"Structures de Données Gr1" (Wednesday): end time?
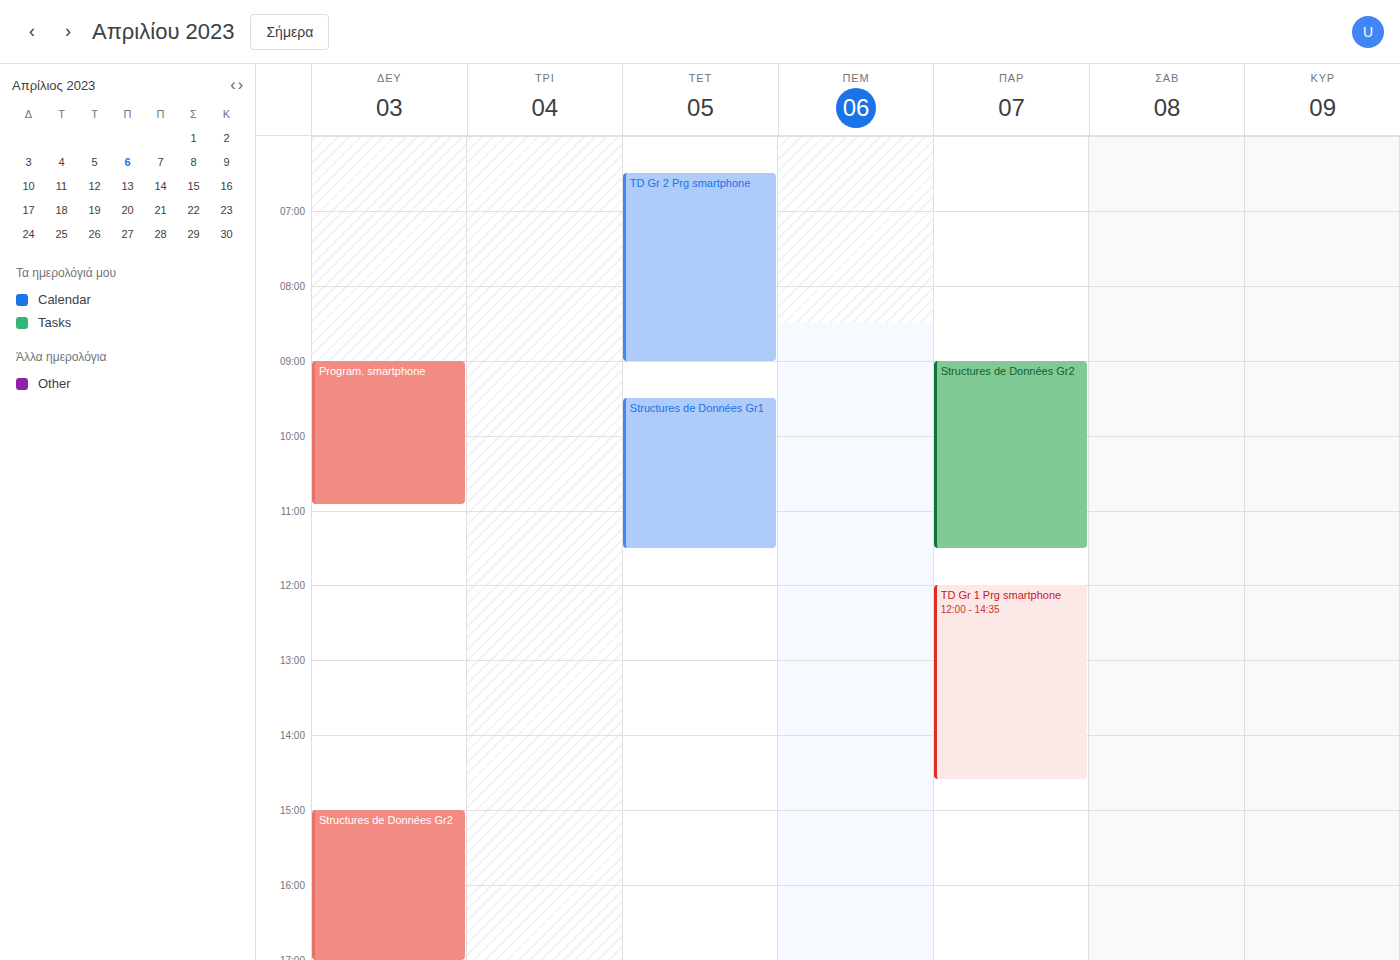
11:30 AM